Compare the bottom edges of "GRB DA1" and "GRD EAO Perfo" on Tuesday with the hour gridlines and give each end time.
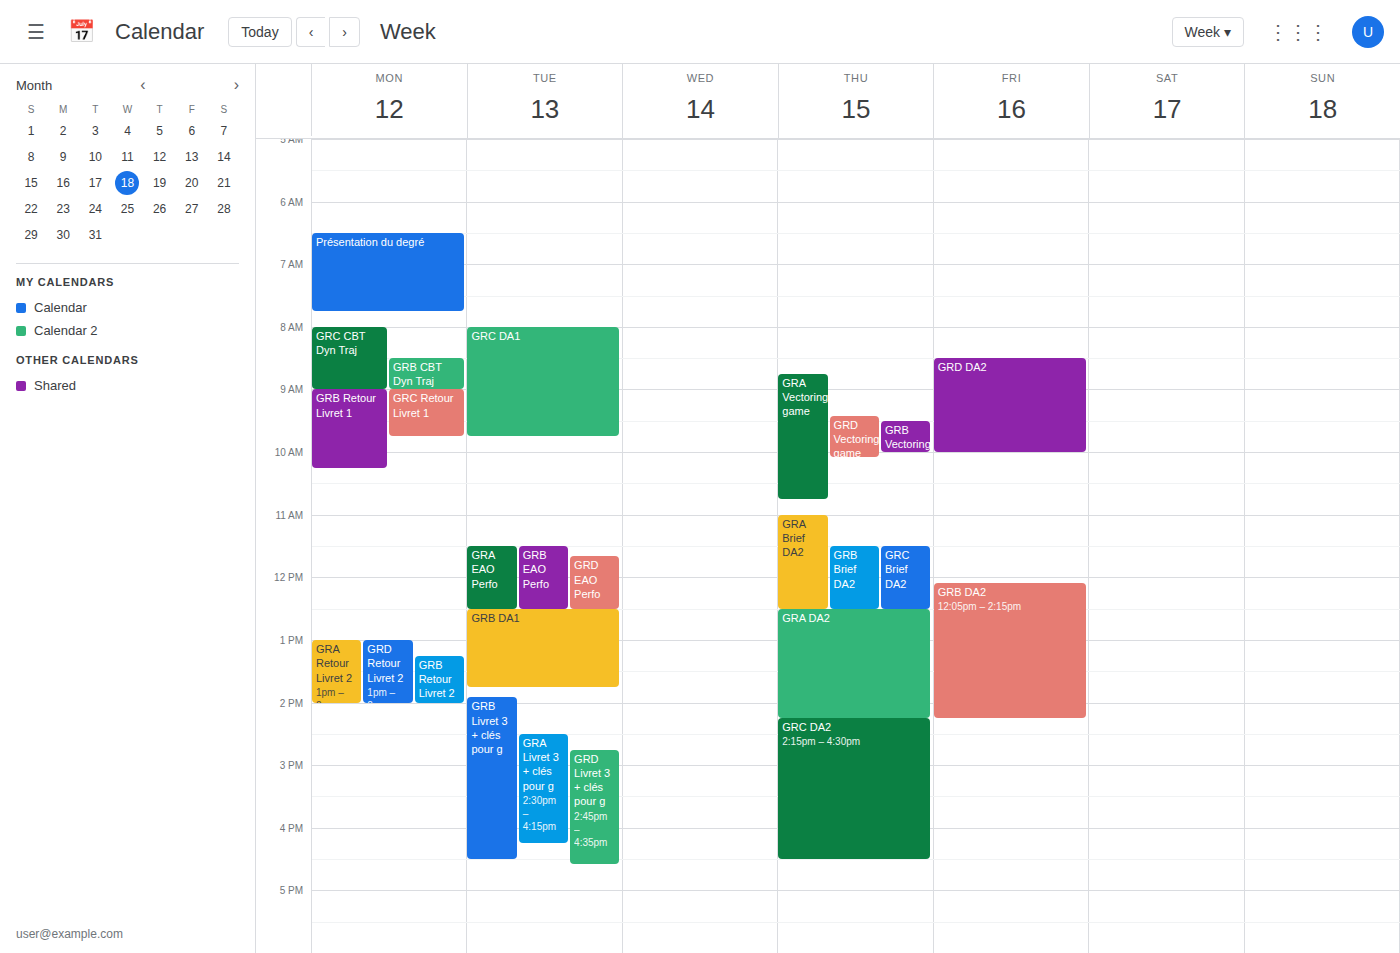
"GRB DA1": 1:45 PM, neither: three quarters of the way from the 1 PM line to the 2 PM line. "GRD EAO Perfo": 12:30 PM, halfway between the 12 PM and 1 PM lines.